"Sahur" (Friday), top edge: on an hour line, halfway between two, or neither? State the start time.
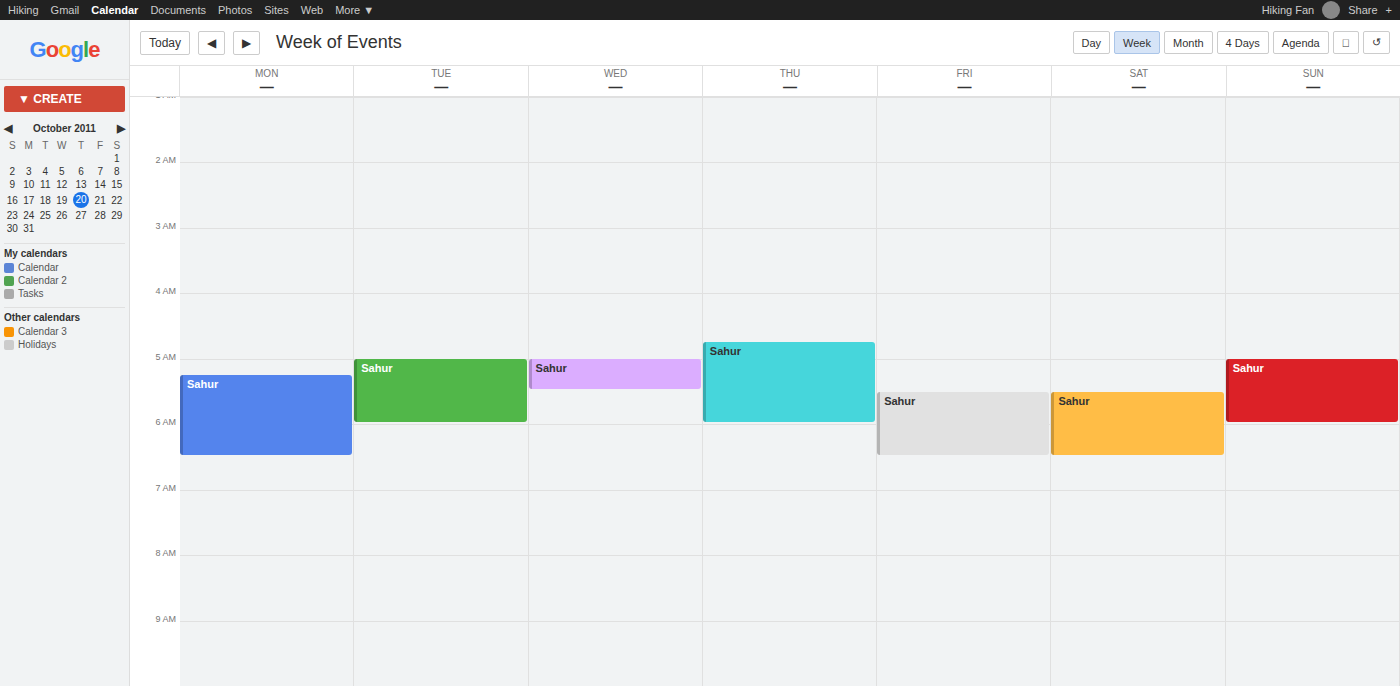
05:30 -- halfway between the 05:00 and 06:00 lines.